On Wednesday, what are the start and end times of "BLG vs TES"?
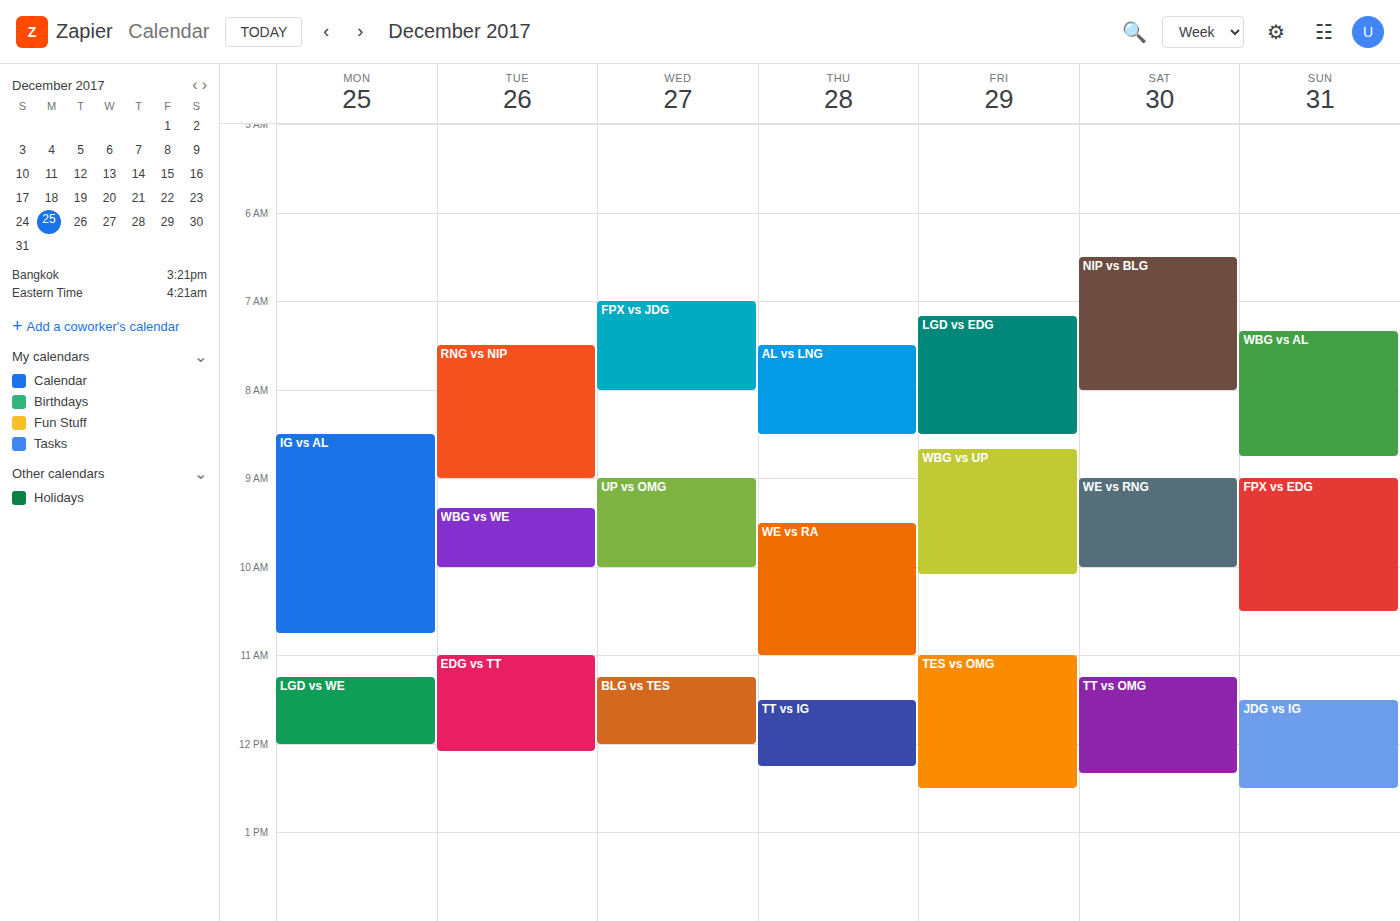
11:15 to 12:00